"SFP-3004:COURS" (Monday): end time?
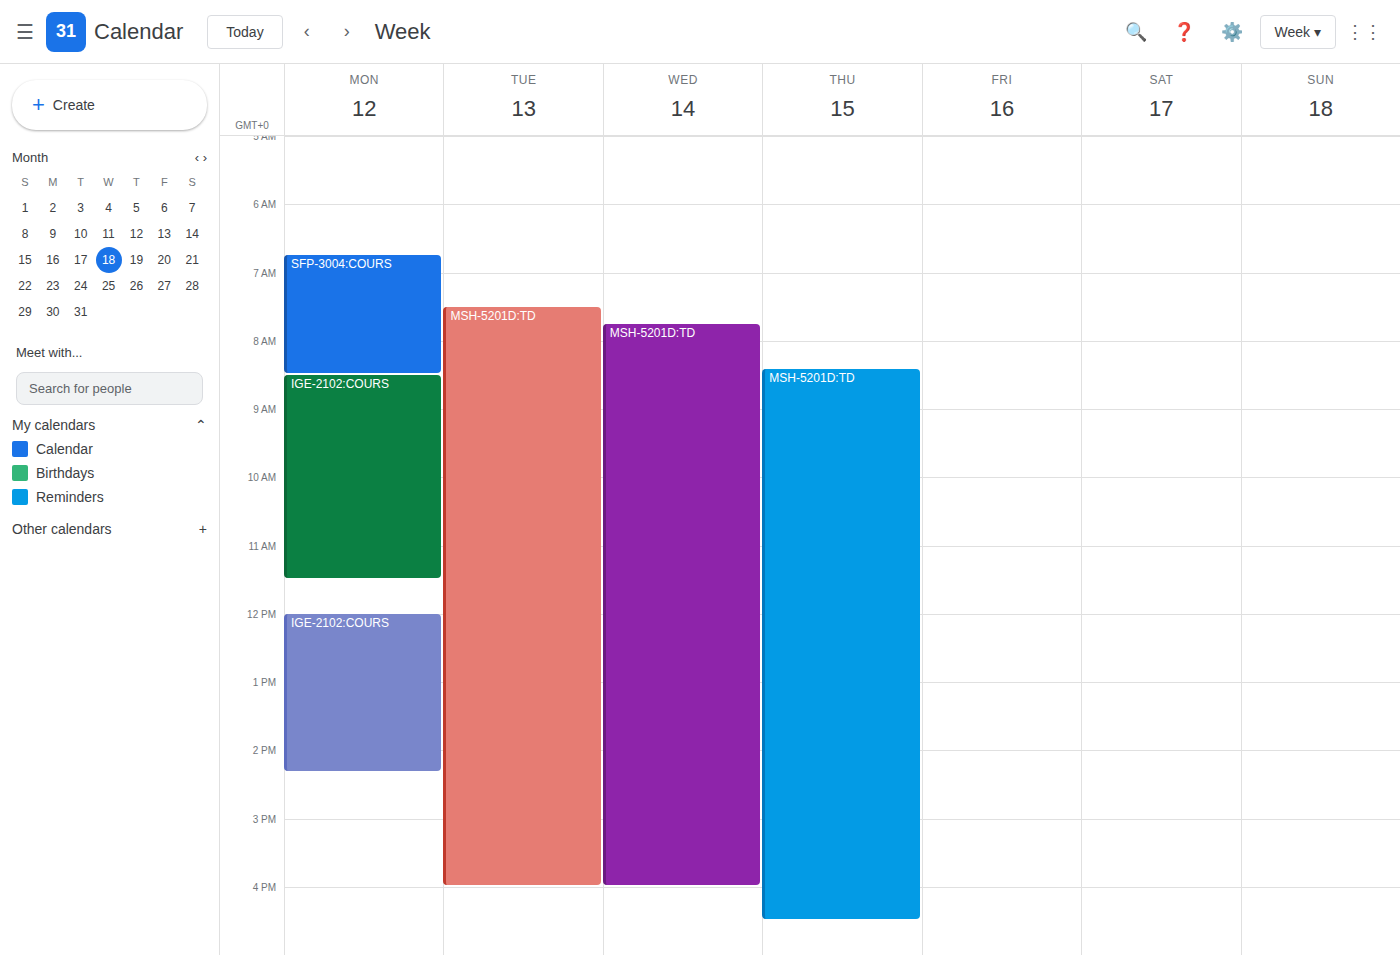
8:30 AM